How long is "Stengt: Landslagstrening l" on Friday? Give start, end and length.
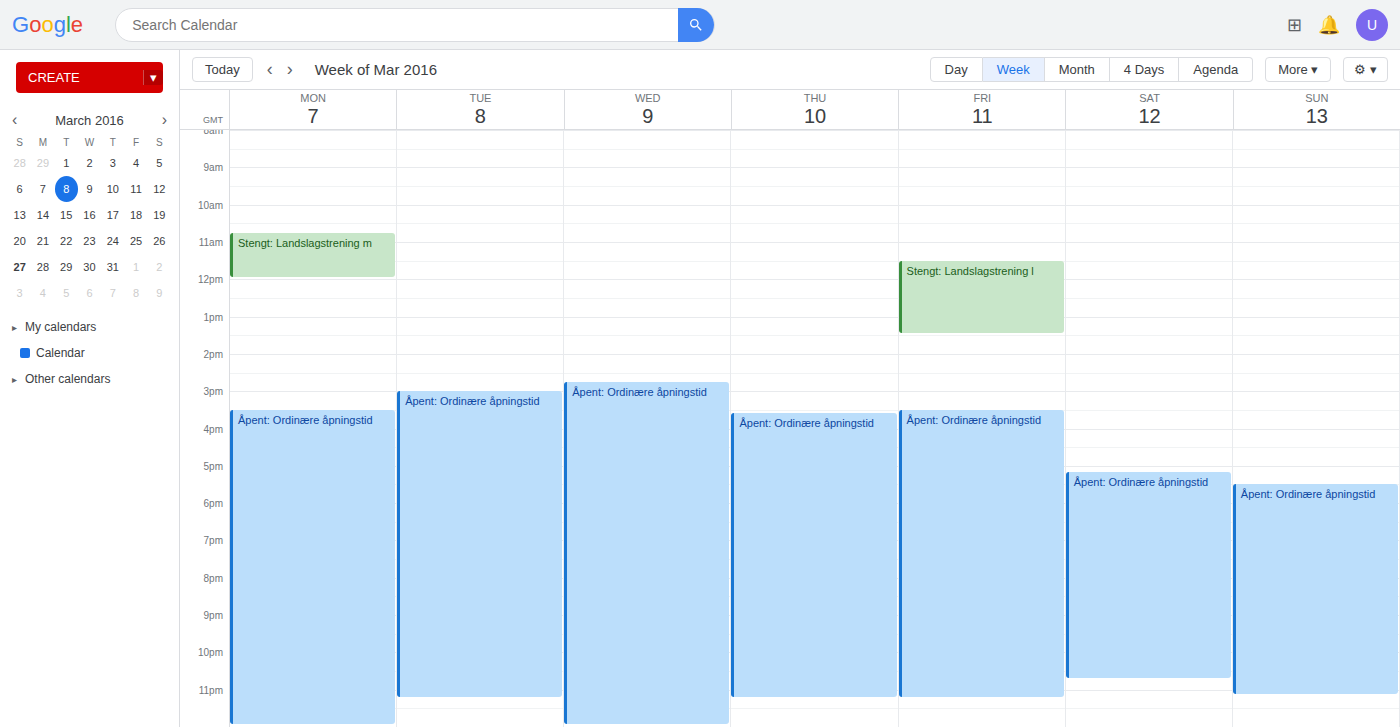
11:30 AM to 1:30 PM, 2 hours